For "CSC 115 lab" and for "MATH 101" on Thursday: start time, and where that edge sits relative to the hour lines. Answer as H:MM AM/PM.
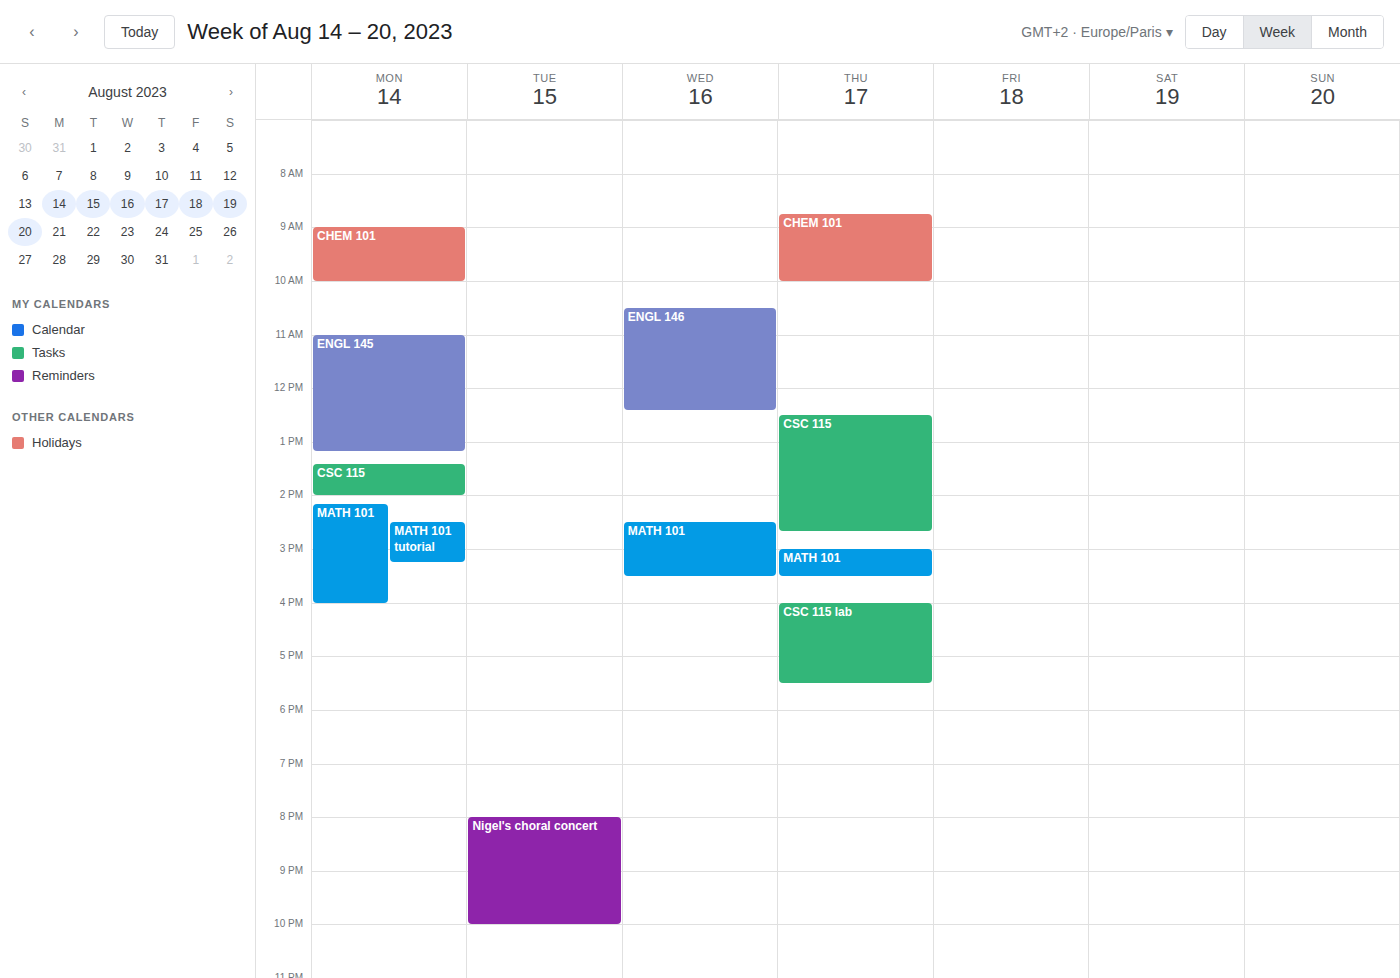
"CSC 115 lab": 4:00 PM, exactly on the 4 PM line. "MATH 101": 3:00 PM, exactly on the 3 PM line.